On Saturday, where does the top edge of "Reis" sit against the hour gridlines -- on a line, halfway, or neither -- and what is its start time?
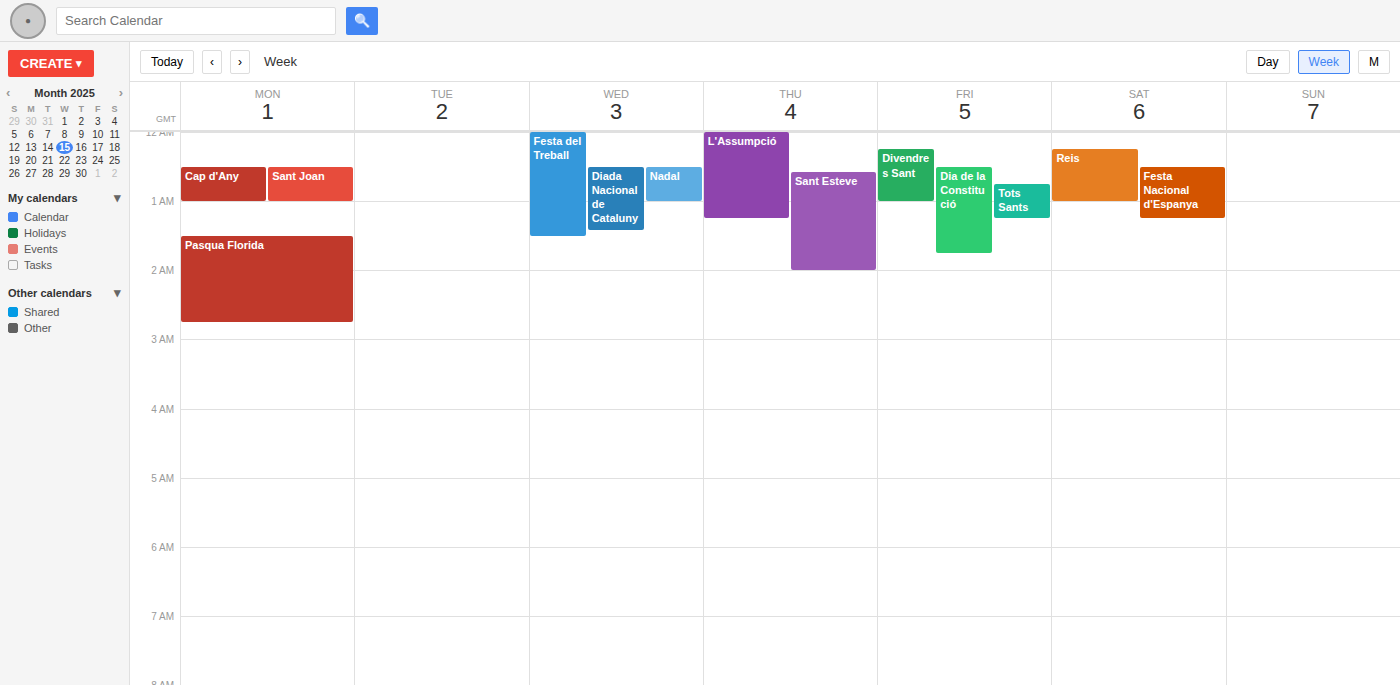
12:15 AM -- neither: a quarter of the way from the 12 AM line to the 1 AM line.